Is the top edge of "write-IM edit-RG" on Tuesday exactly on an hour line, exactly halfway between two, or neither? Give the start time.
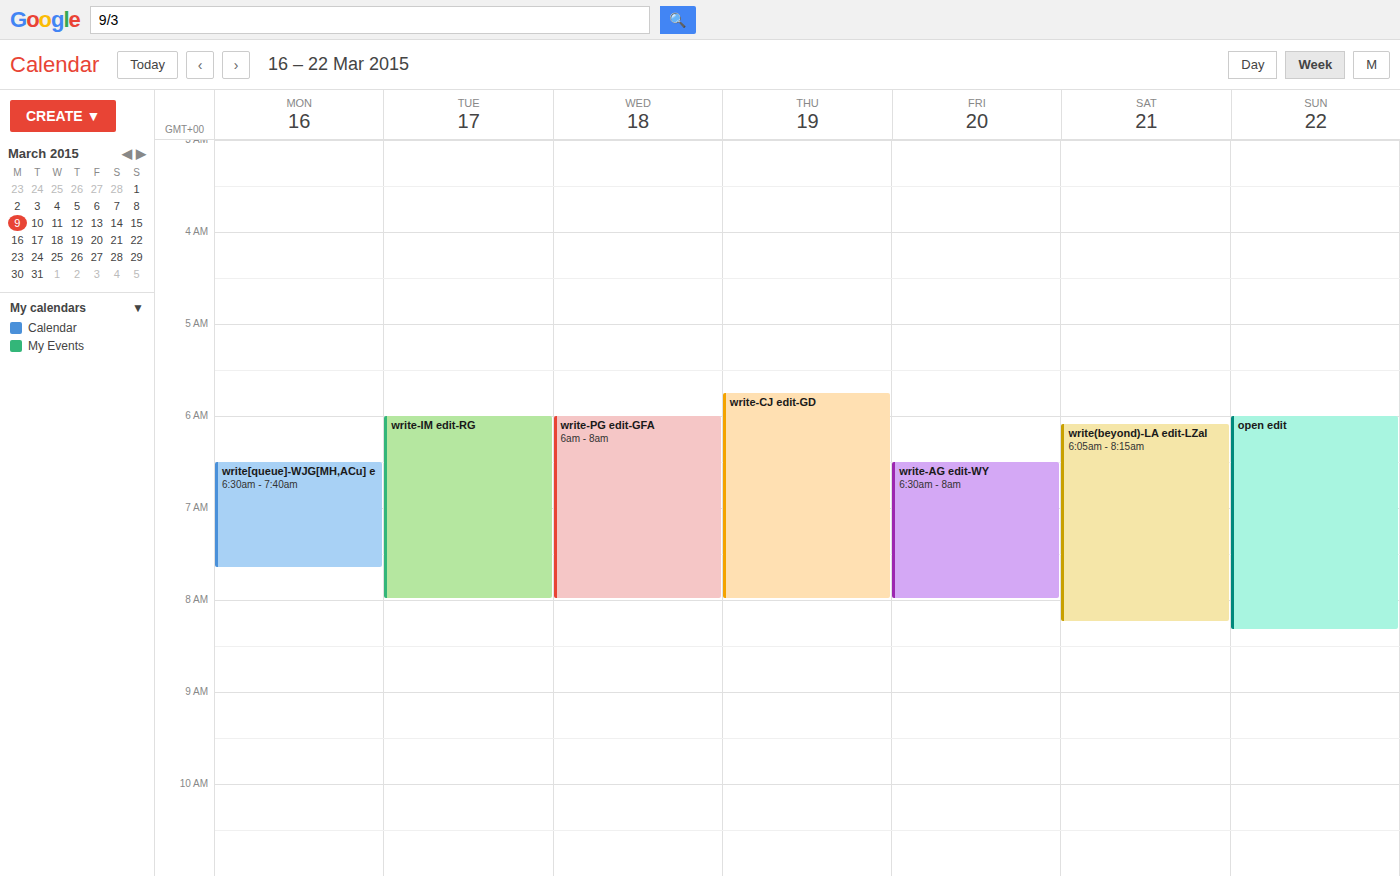
6:00 AM -- exactly on the 6 AM line.